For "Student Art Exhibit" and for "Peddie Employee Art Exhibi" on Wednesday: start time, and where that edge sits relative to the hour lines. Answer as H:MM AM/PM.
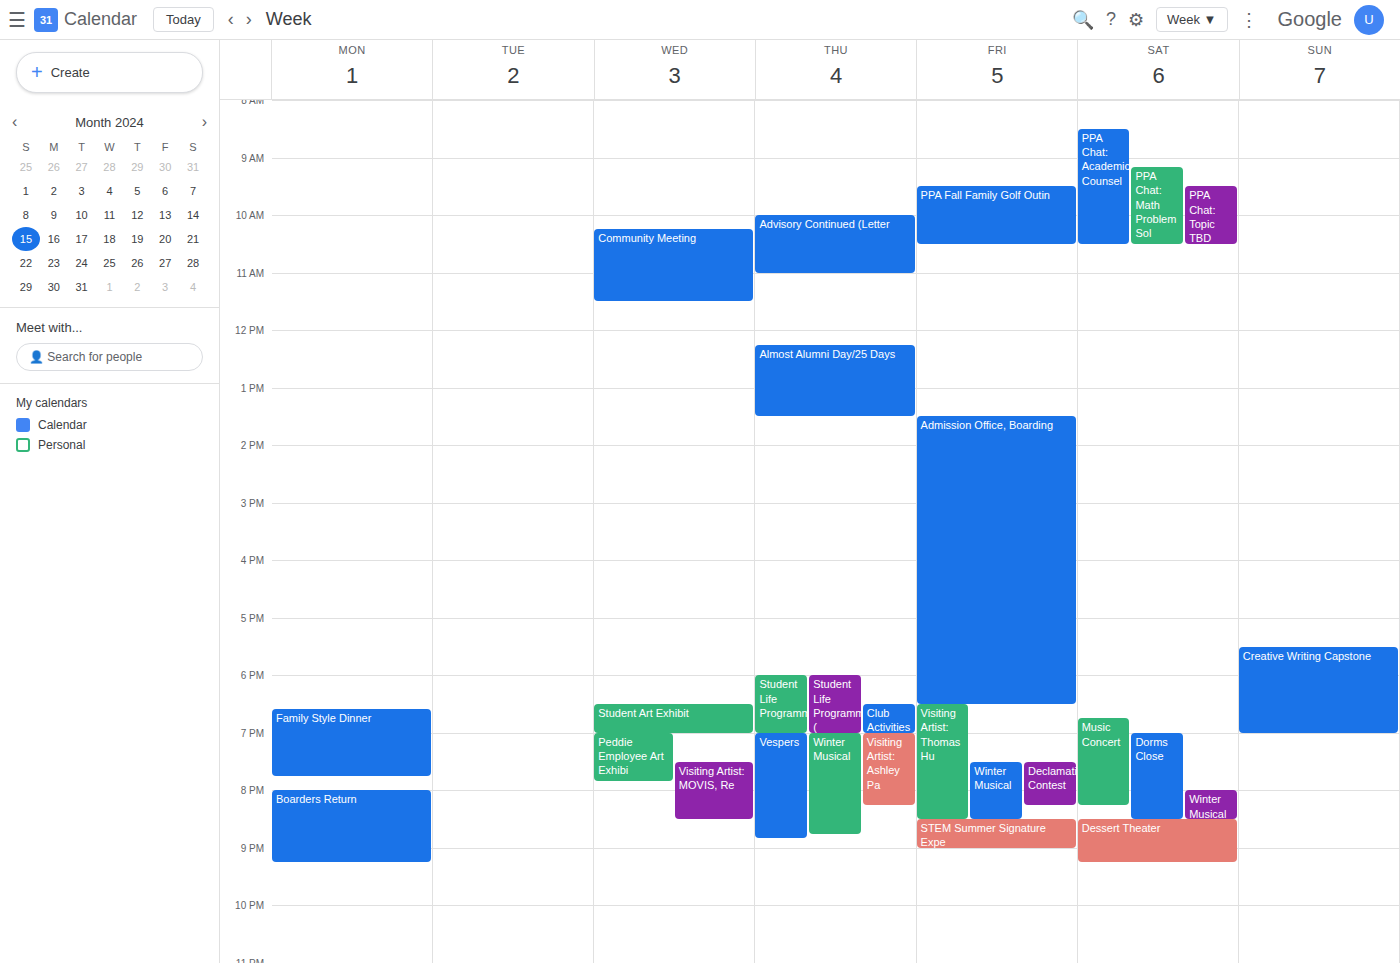
"Student Art Exhibit": 6:30 PM, halfway between the 6 PM and 7 PM lines. "Peddie Employee Art Exhibi": 7:00 PM, exactly on the 7 PM line.